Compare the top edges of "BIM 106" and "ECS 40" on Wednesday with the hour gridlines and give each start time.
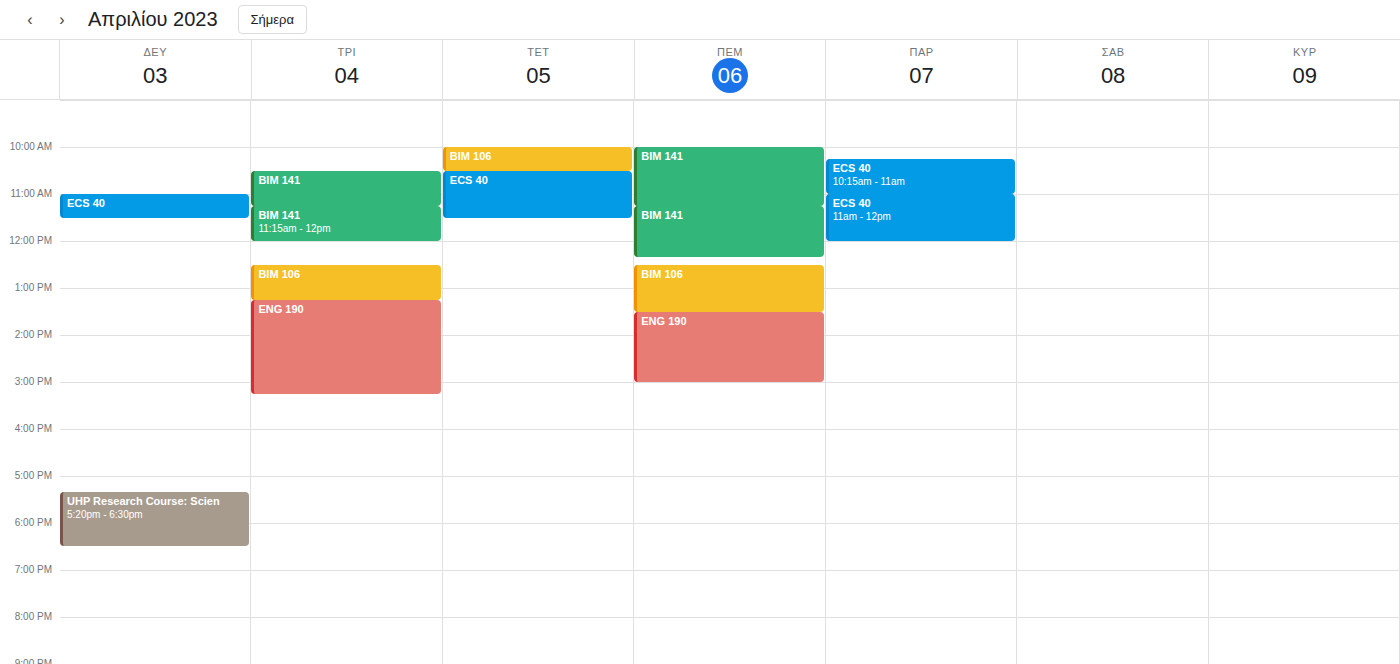
"BIM 106": 10:00 AM, exactly on the 10 AM line. "ECS 40": 10:30 AM, halfway between the 10 AM and 11 AM lines.